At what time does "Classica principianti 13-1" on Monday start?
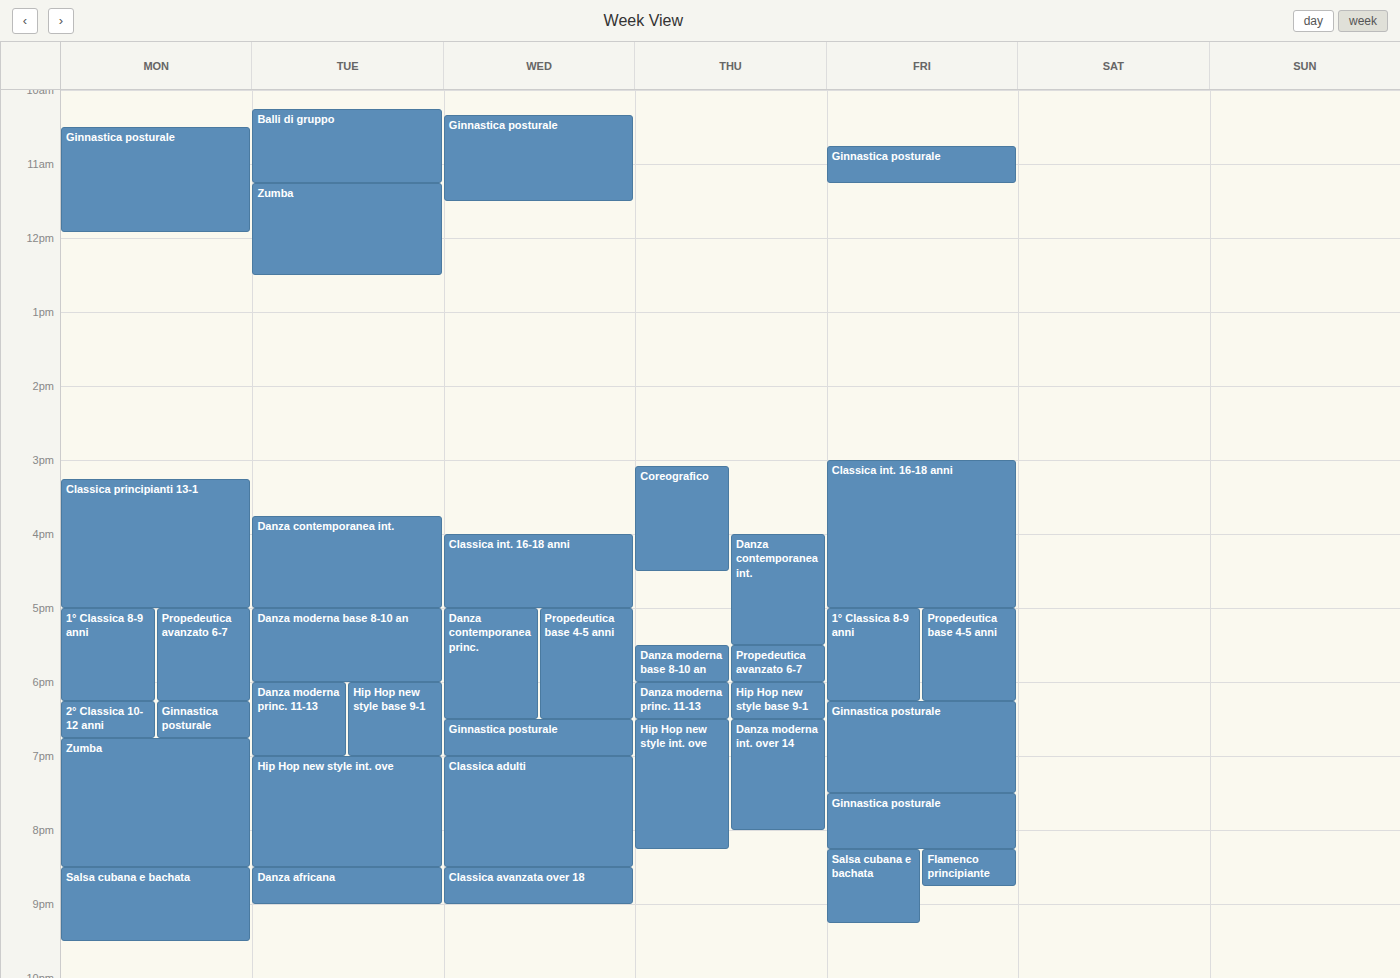
3:15 PM